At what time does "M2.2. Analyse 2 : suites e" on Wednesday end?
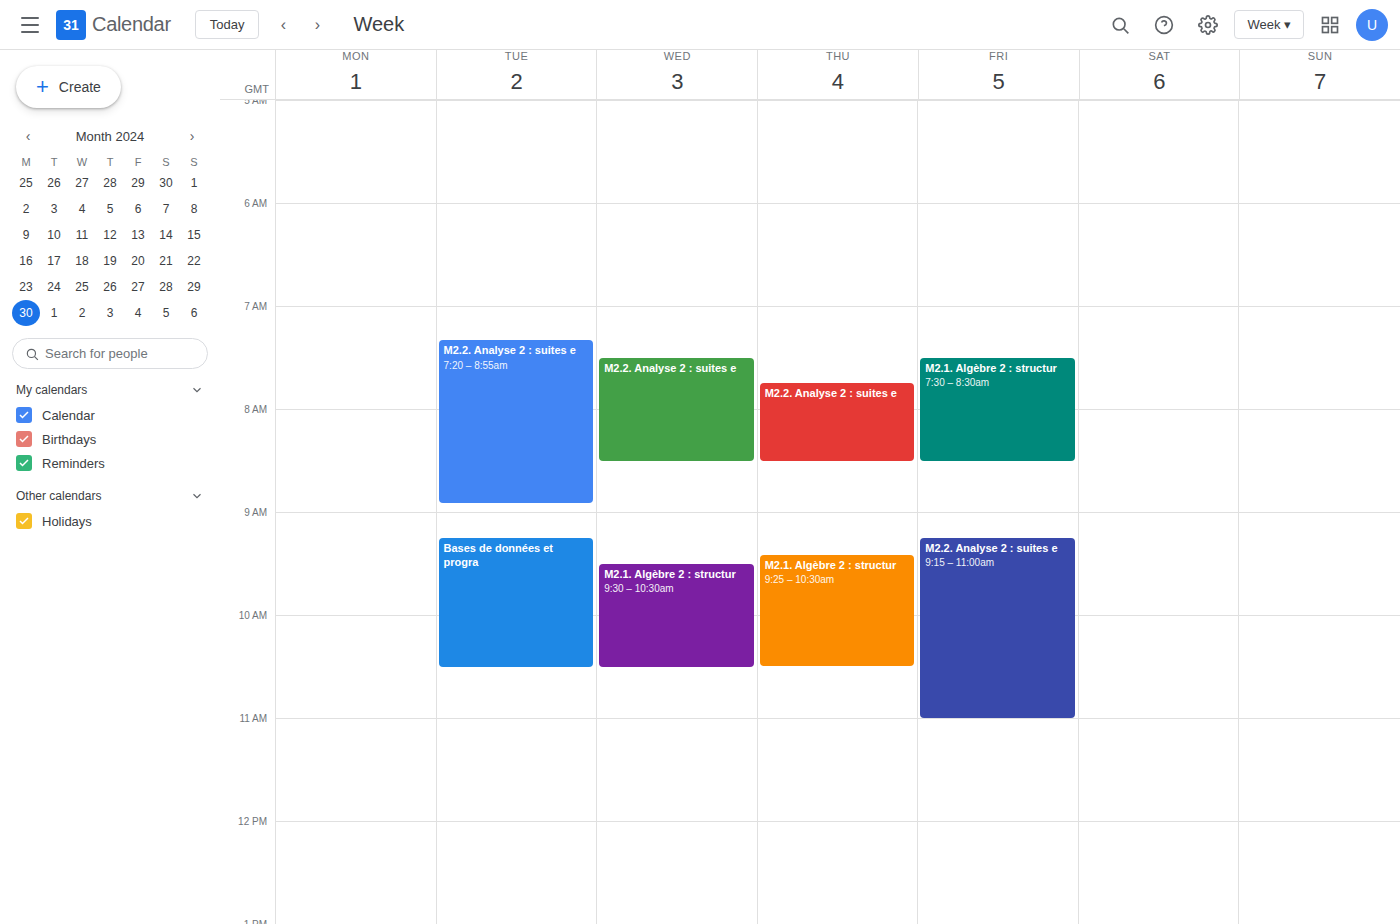
8:30 AM